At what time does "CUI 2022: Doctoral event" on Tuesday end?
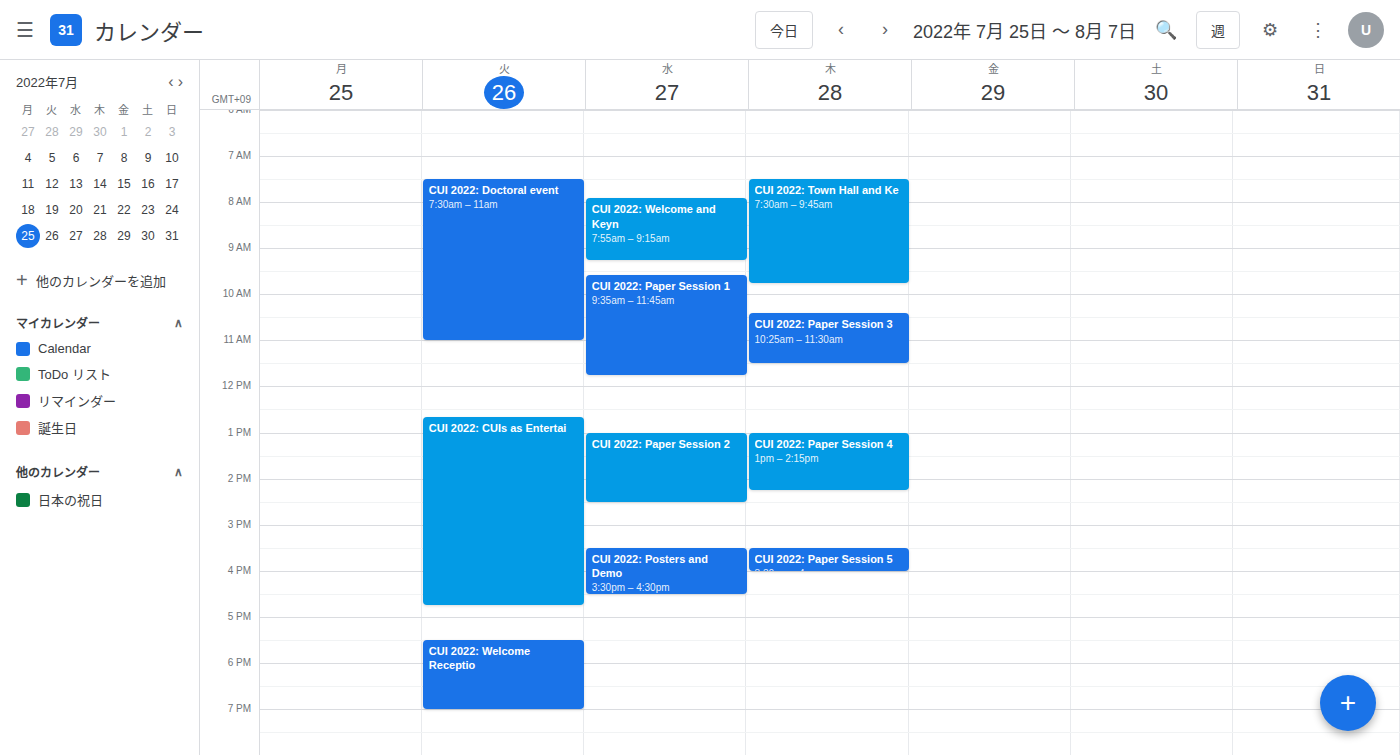
11:00 AM